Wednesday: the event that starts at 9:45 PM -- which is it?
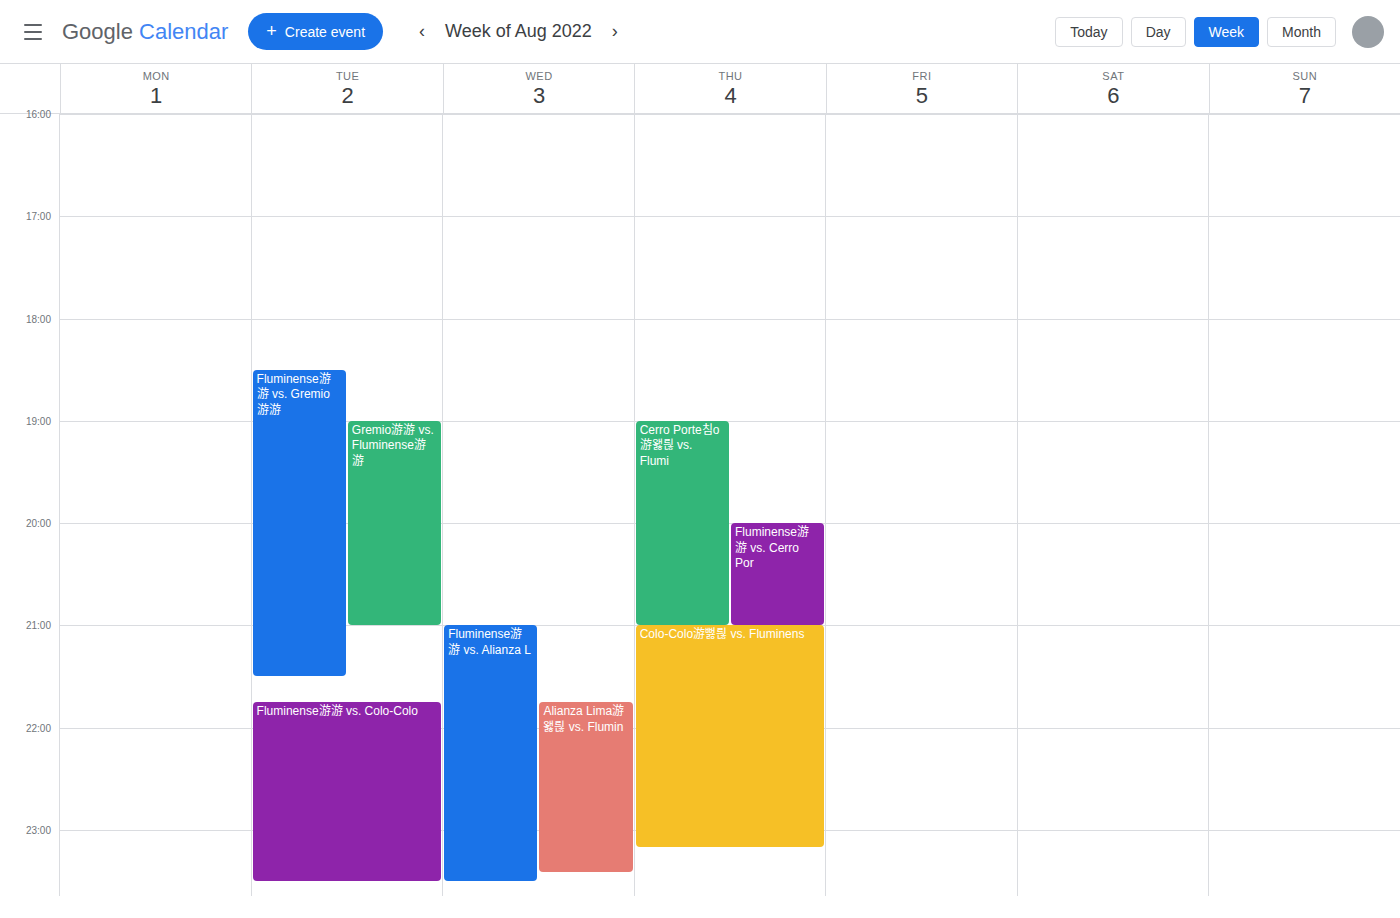
"Alianza Lima游왫릖 vs. Flumin"